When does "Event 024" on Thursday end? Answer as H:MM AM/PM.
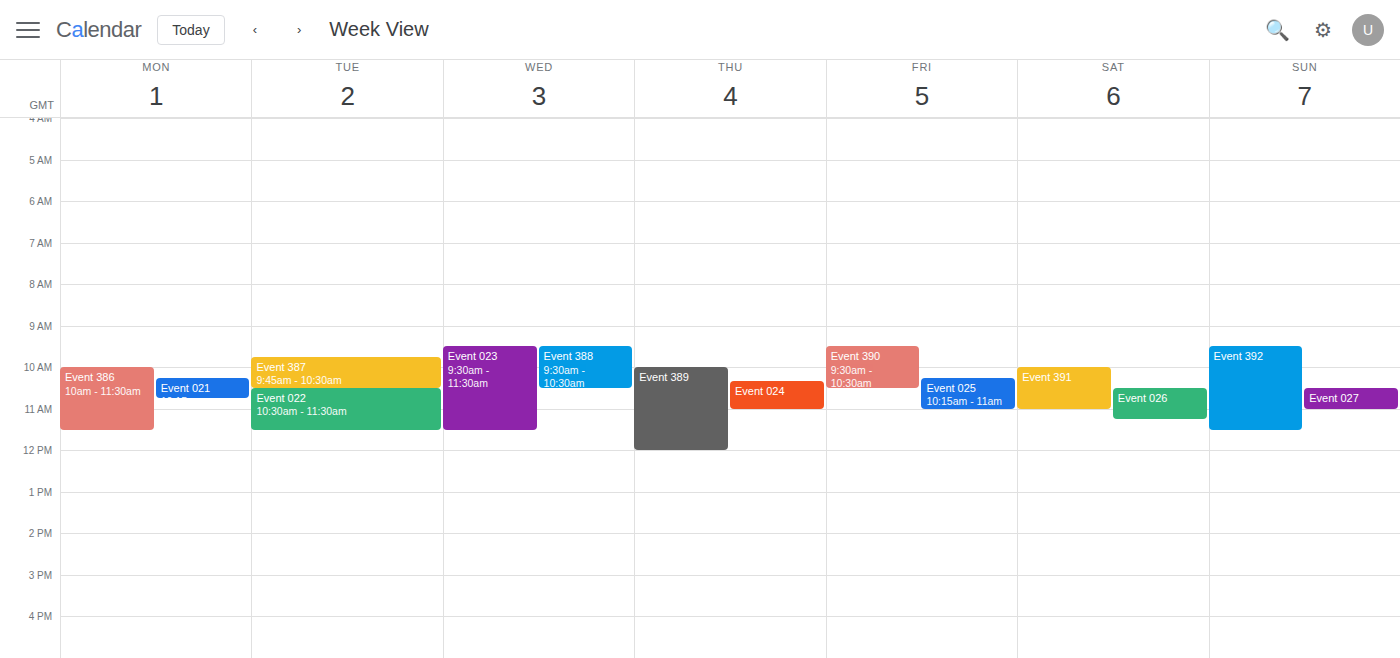
11:00 AM